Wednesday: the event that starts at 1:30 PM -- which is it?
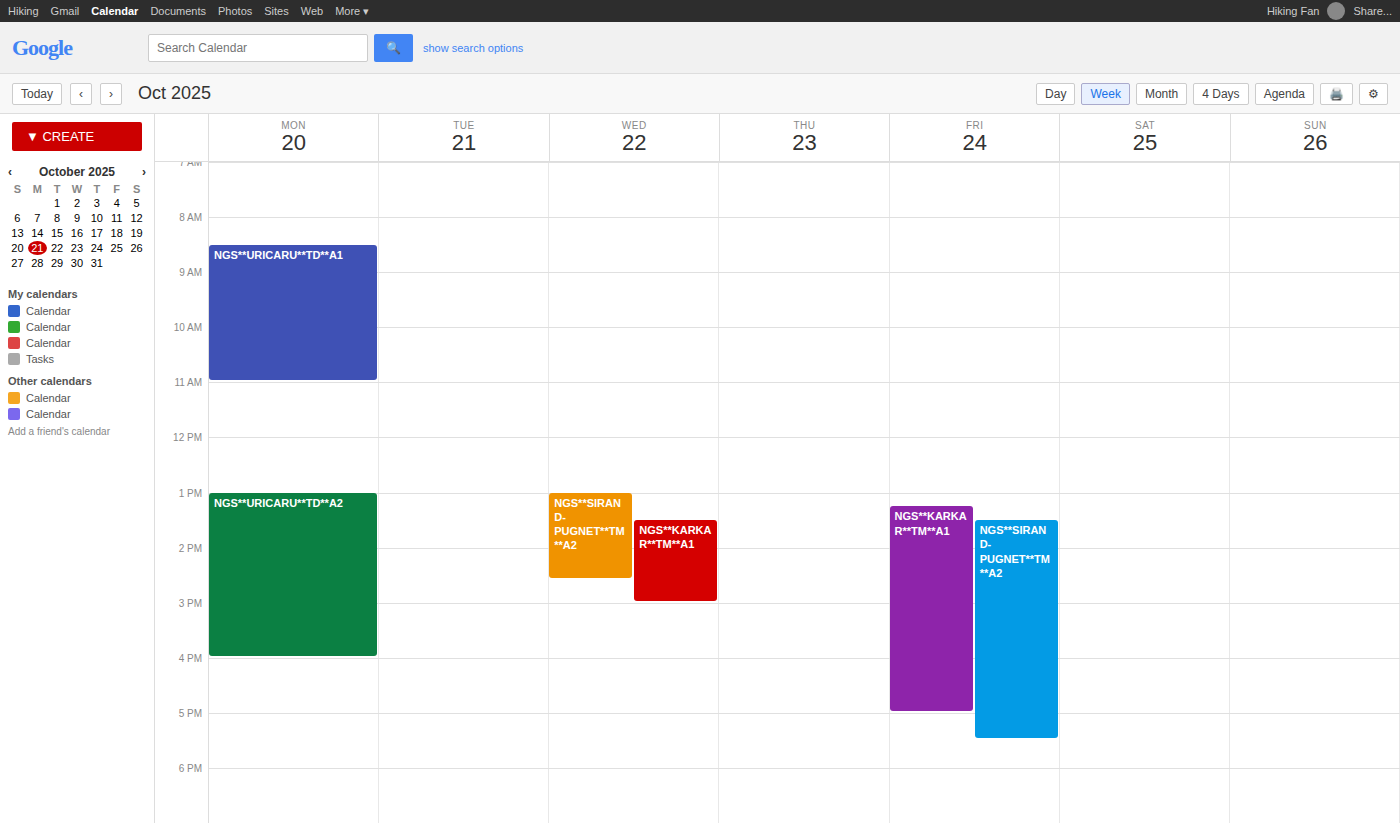
"NGS**KARKAR**TM**A1"